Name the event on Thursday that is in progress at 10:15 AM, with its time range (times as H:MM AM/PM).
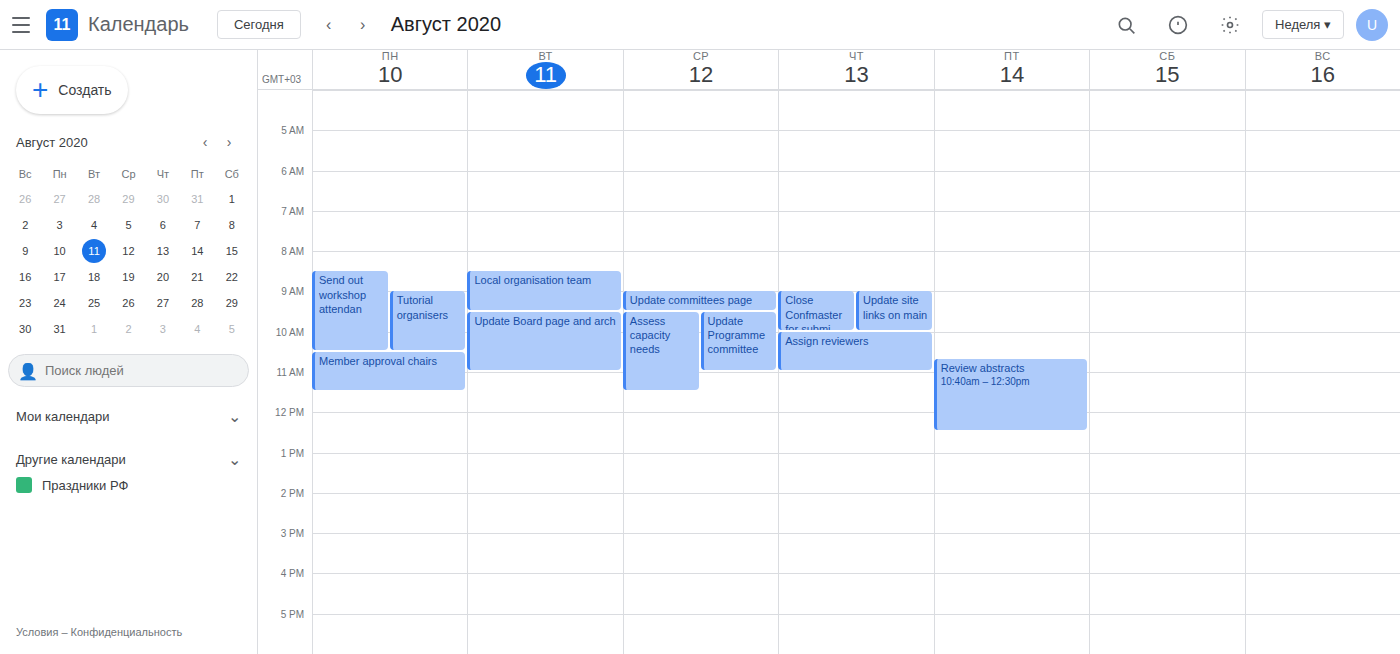
"Assign reviewers", 10:00 AM to 11:00 AM